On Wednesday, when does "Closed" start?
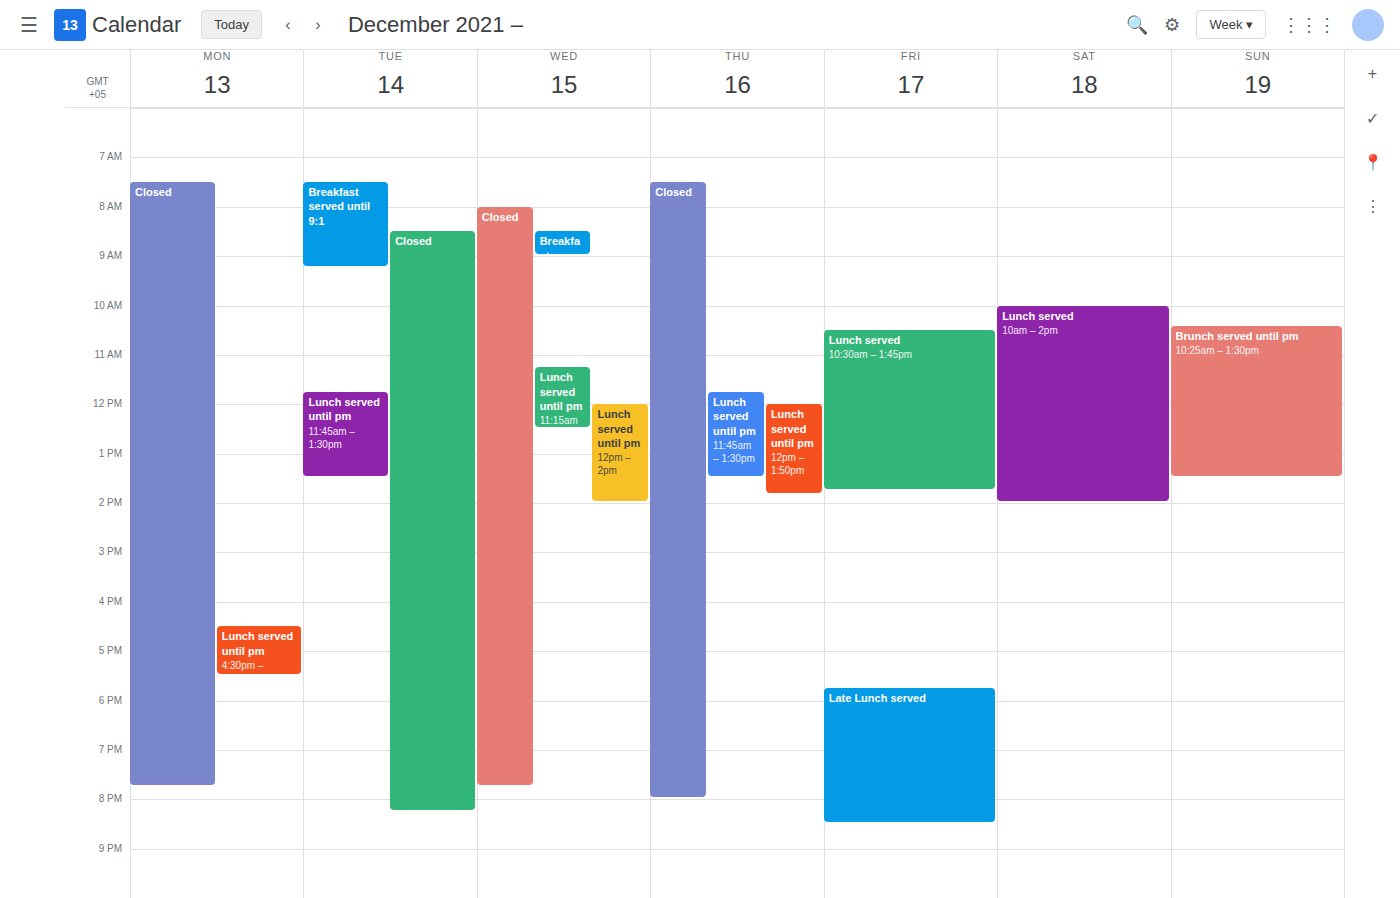
8:00 AM